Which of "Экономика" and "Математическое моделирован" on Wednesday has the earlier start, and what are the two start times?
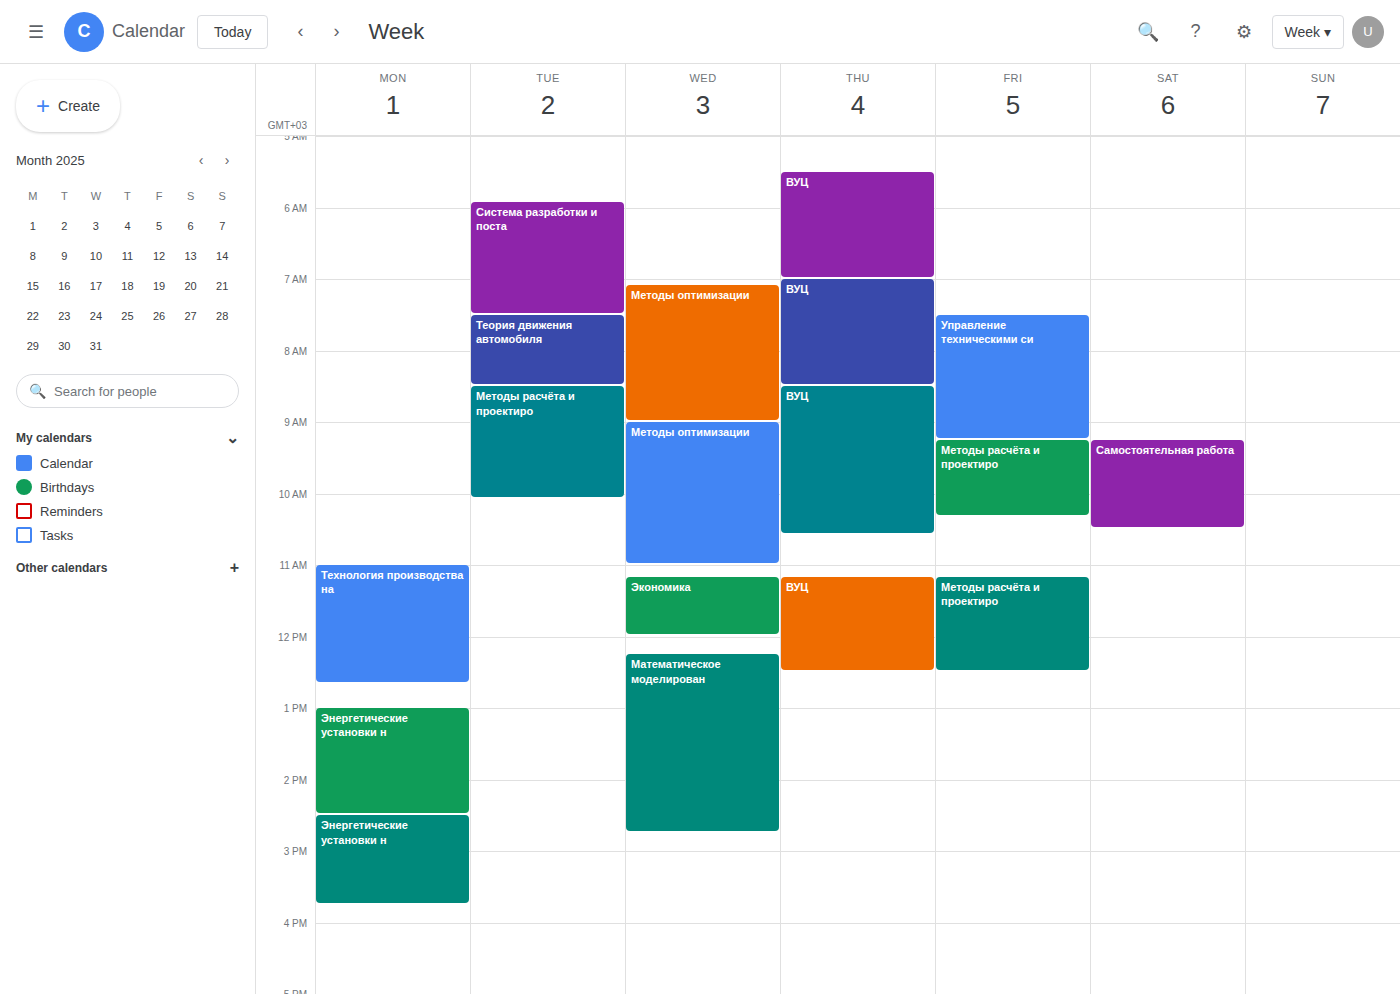
"Экономика" 11:10 AM; "Математическое моделирован" 12:15 PM.